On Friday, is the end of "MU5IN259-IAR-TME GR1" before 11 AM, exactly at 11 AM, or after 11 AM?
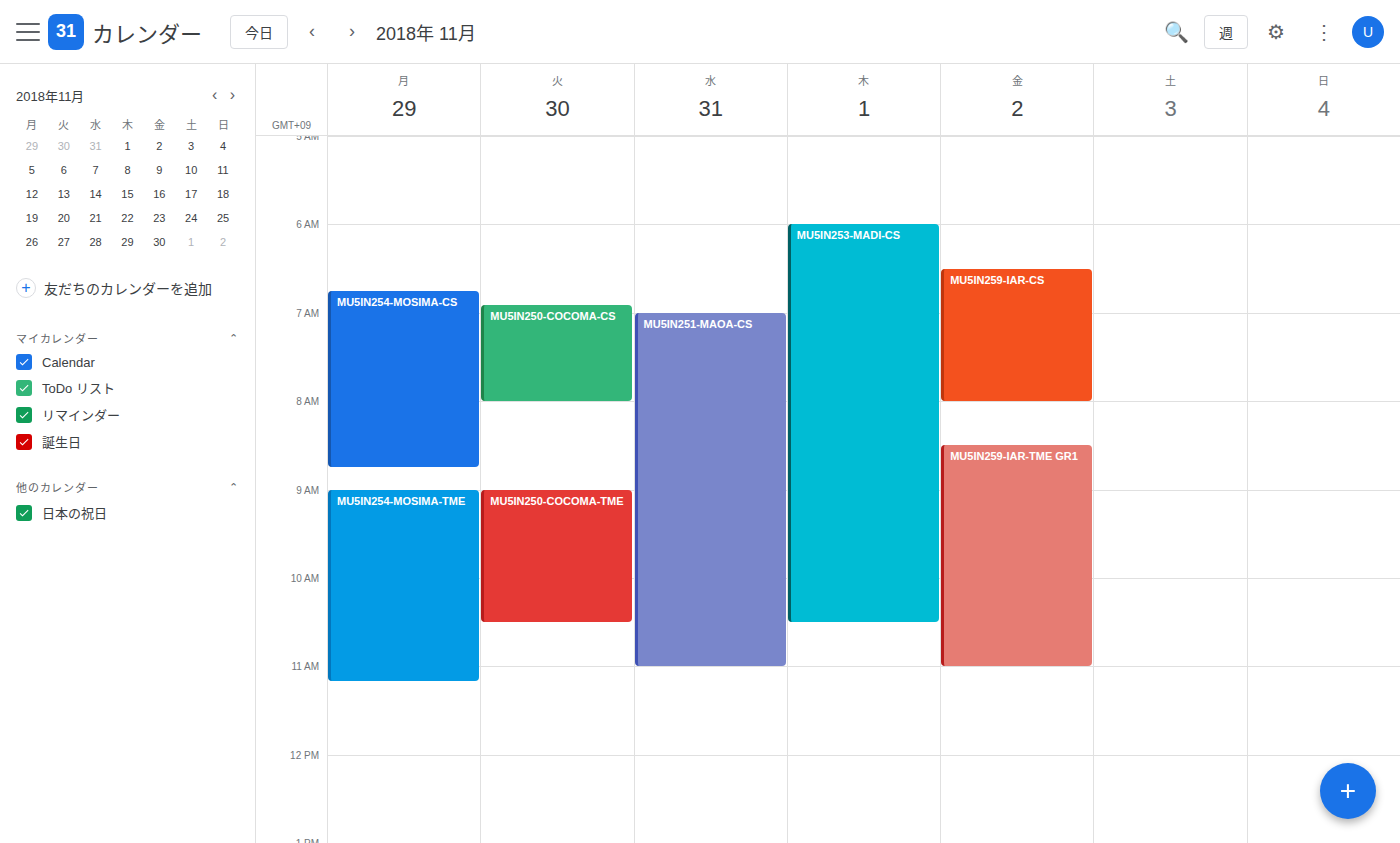
11:00 AM -- exactly at 11 AM, on the 11 AM line.